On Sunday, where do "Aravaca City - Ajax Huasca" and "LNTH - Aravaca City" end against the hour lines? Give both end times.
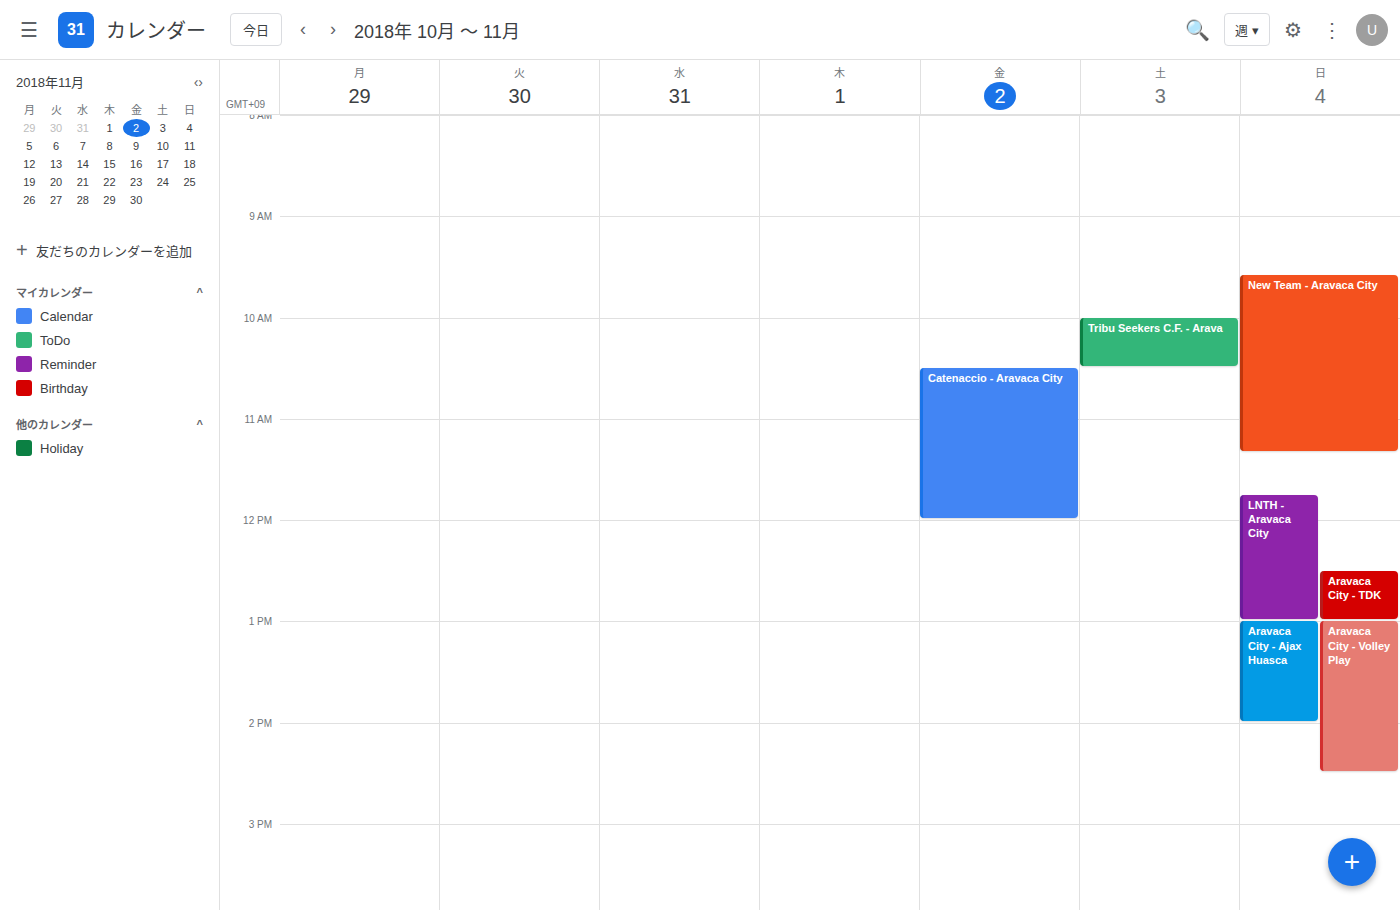
"Aravaca City - Ajax Huasca": 2:00 PM, exactly on the 2 PM line. "LNTH - Aravaca City": 1:00 PM, exactly on the 1 PM line.